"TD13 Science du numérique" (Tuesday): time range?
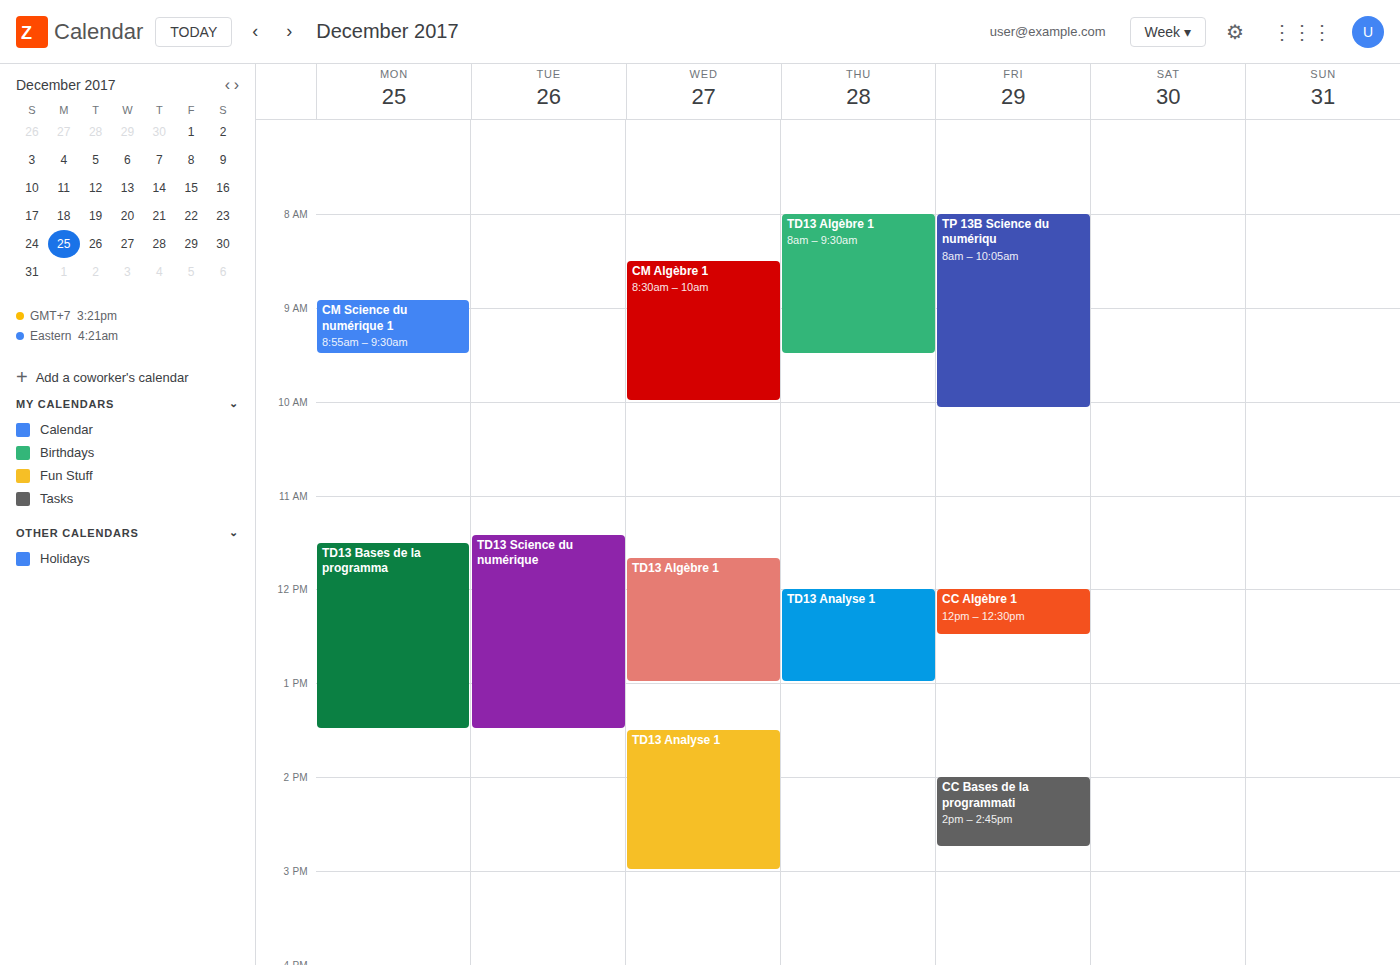
11:25 AM to 1:30 PM